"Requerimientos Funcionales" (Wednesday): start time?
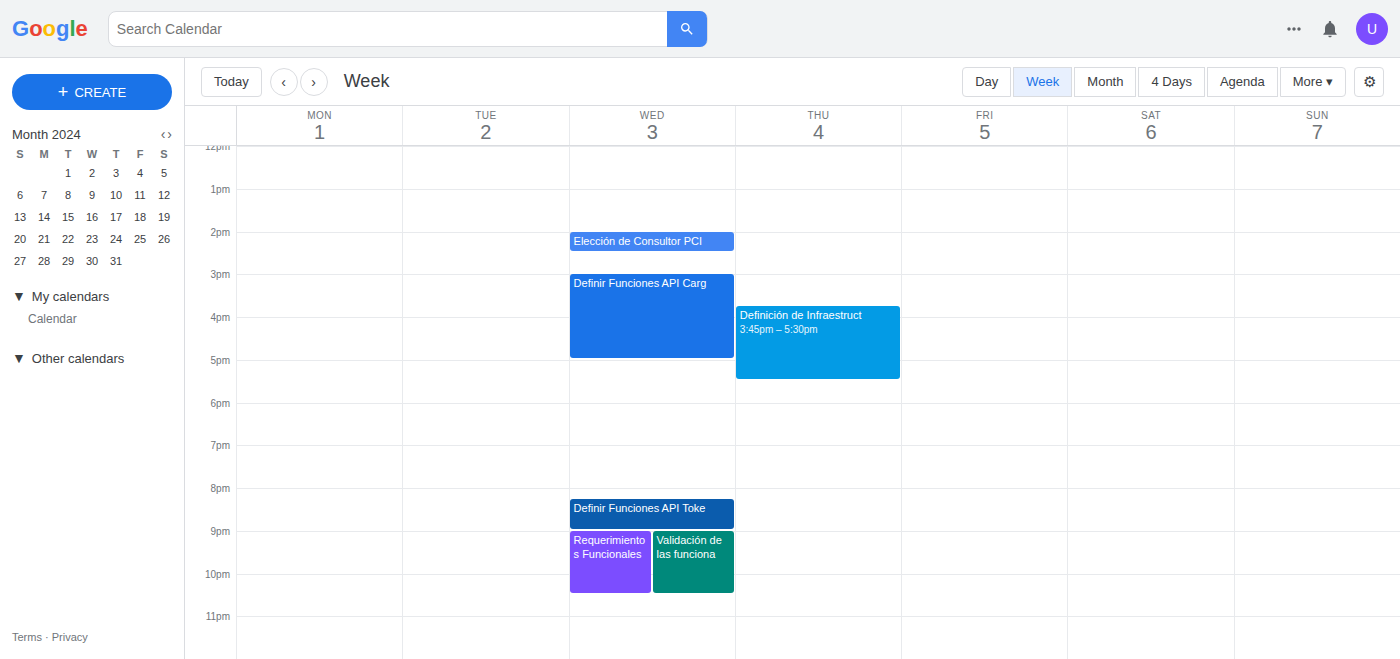
9:00 PM